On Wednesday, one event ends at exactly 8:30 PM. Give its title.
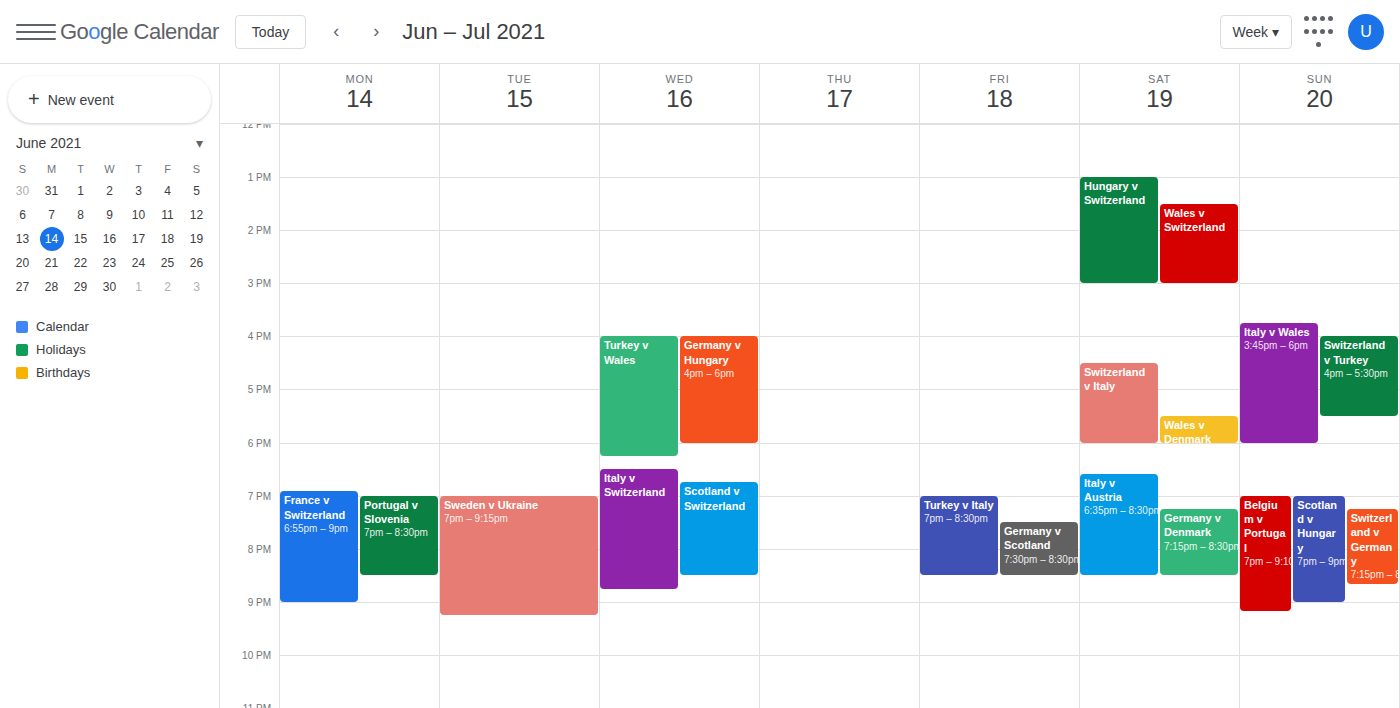
"Scotland v Switzerland"